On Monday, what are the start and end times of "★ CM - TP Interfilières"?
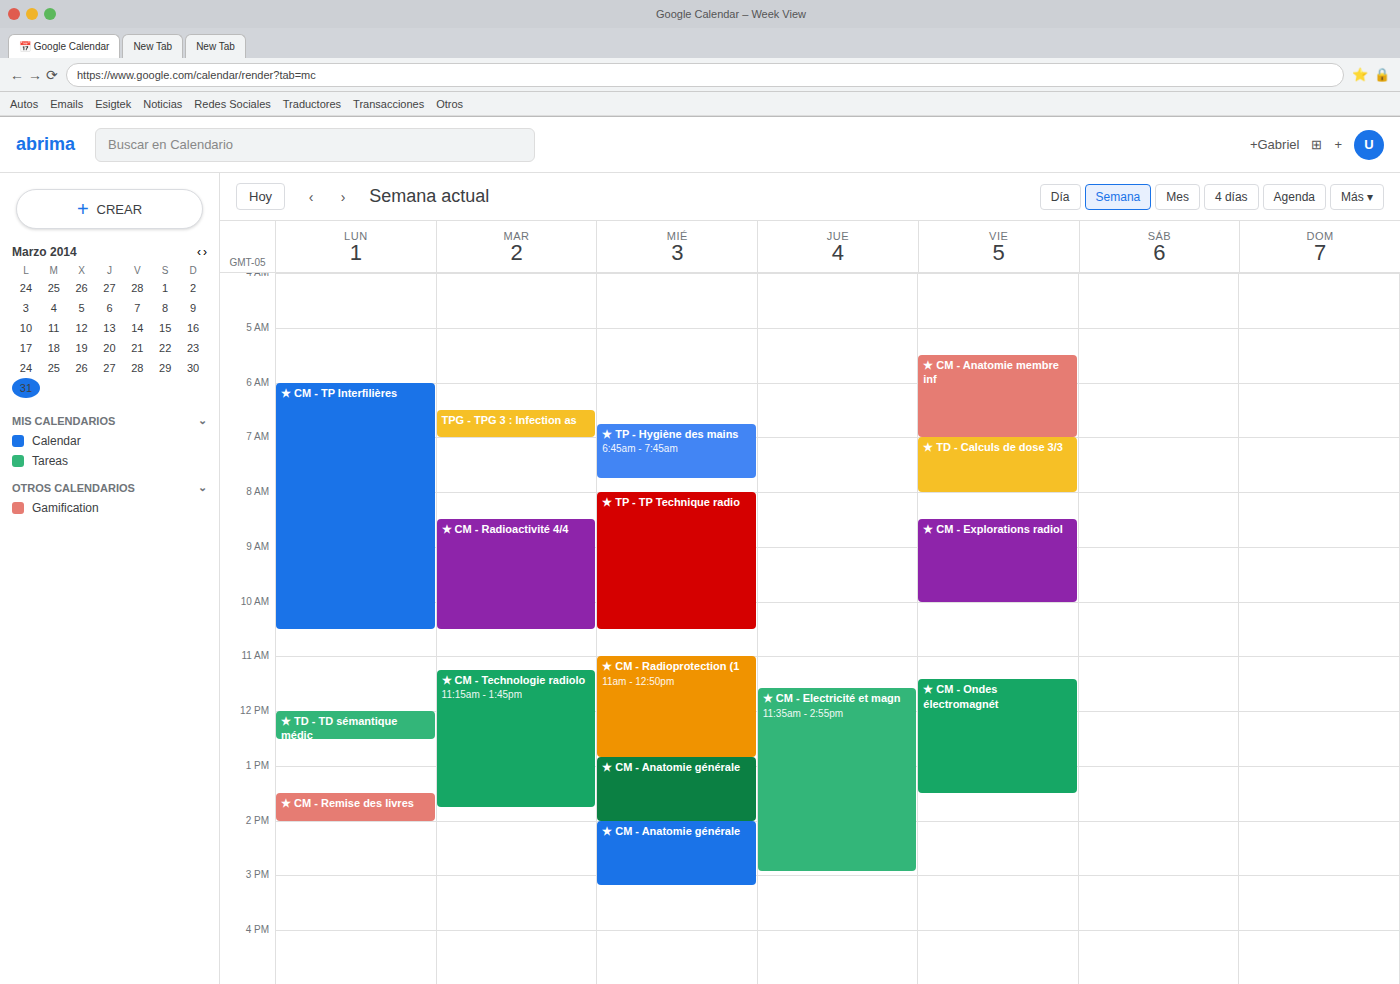
6:00 AM to 10:30 AM